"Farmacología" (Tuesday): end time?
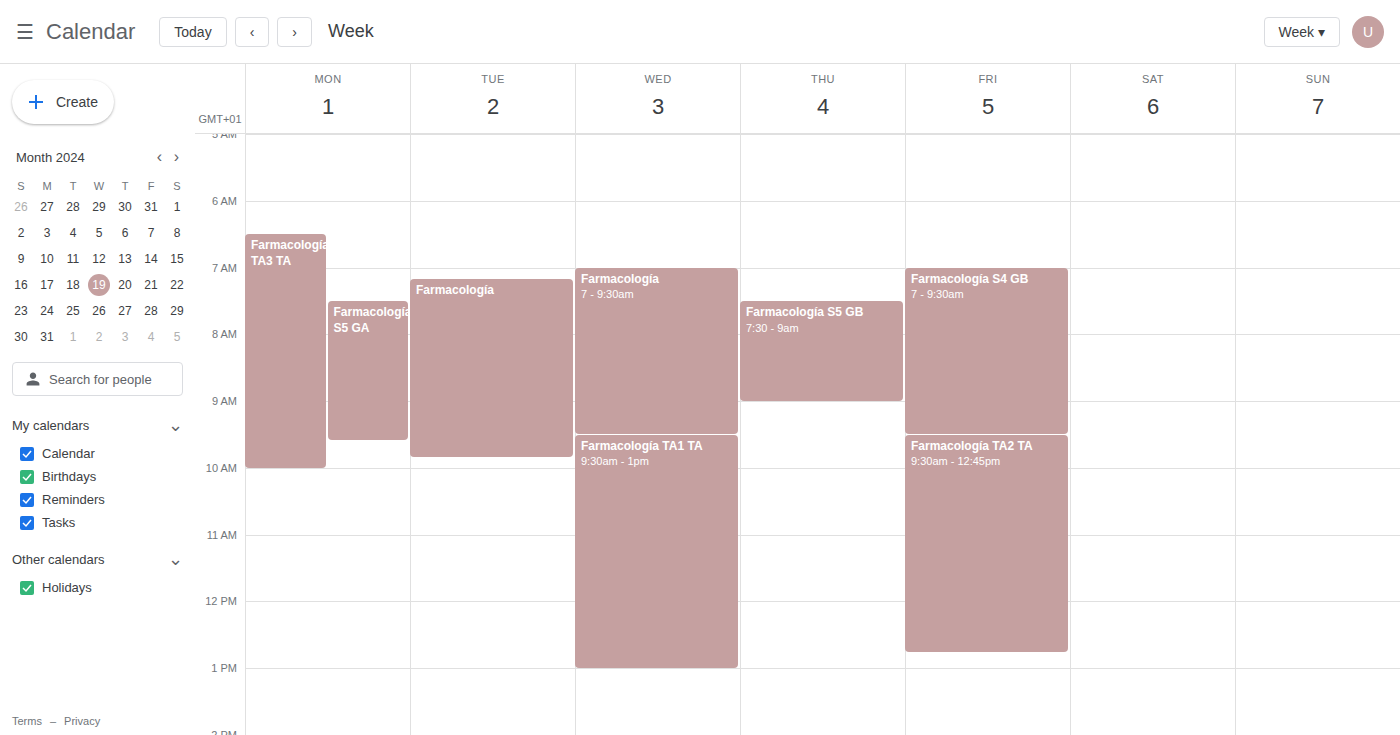
09:50